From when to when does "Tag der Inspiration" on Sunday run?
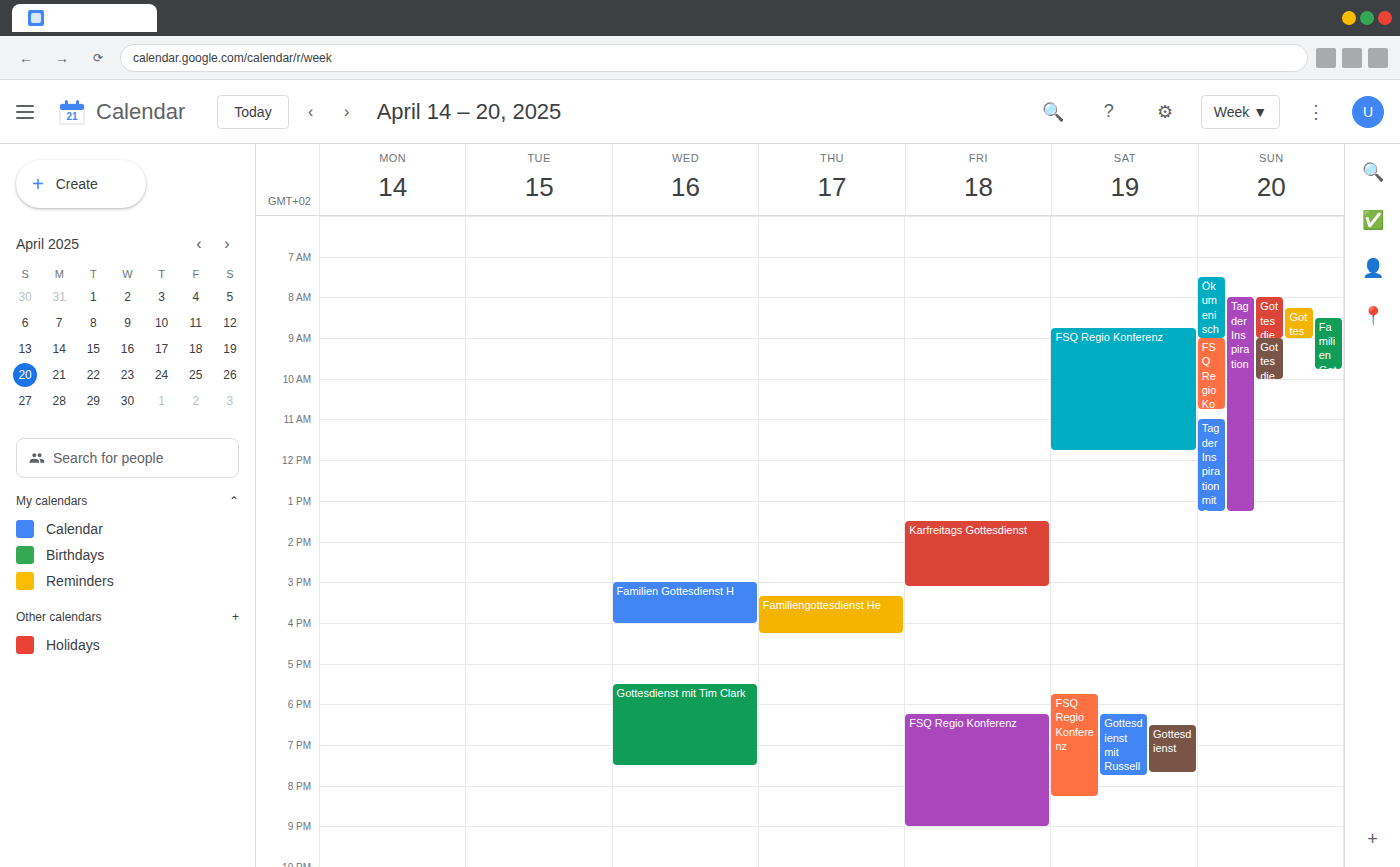
08:00 to 13:15